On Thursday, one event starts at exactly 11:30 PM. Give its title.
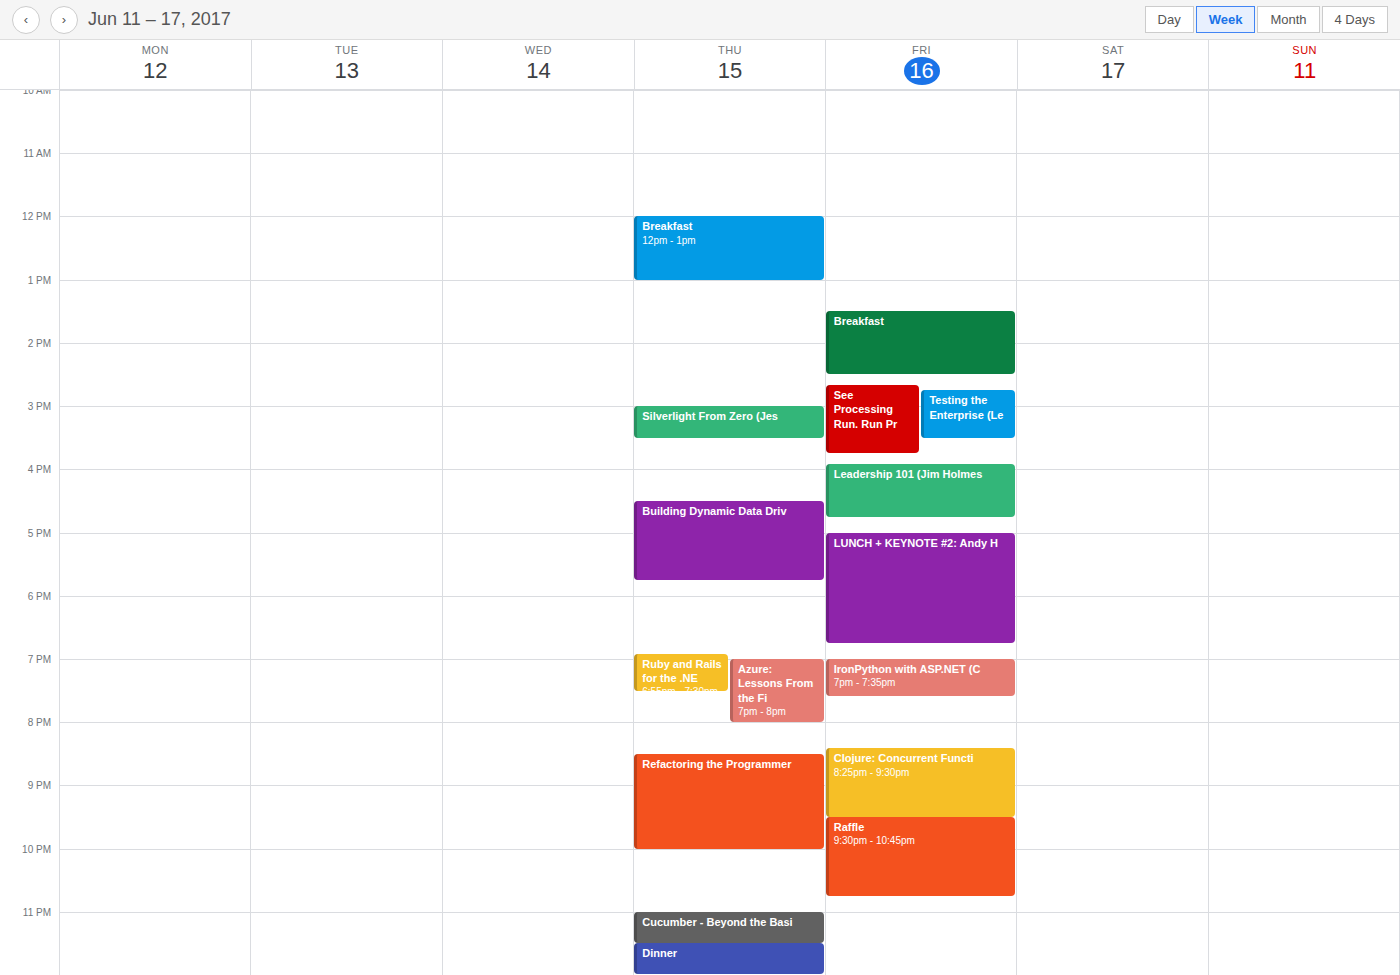
"Dinner"